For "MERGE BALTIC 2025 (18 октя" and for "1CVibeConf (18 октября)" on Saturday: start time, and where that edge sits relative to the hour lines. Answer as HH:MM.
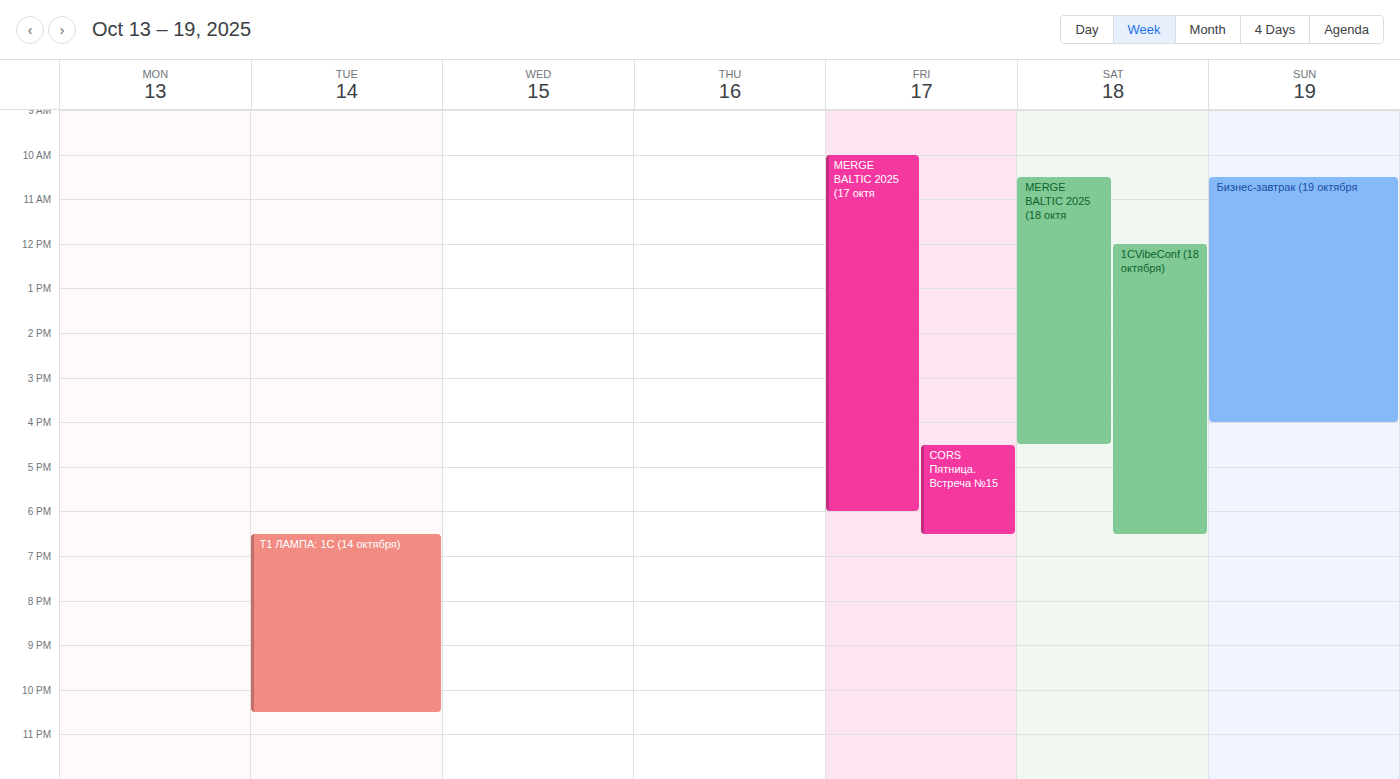
"MERGE BALTIC 2025 (18 октя": 10:30, halfway between the 10:00 and 11:00 lines. "1CVibeConf (18 октября)": 12:00, exactly on the 12:00 line.